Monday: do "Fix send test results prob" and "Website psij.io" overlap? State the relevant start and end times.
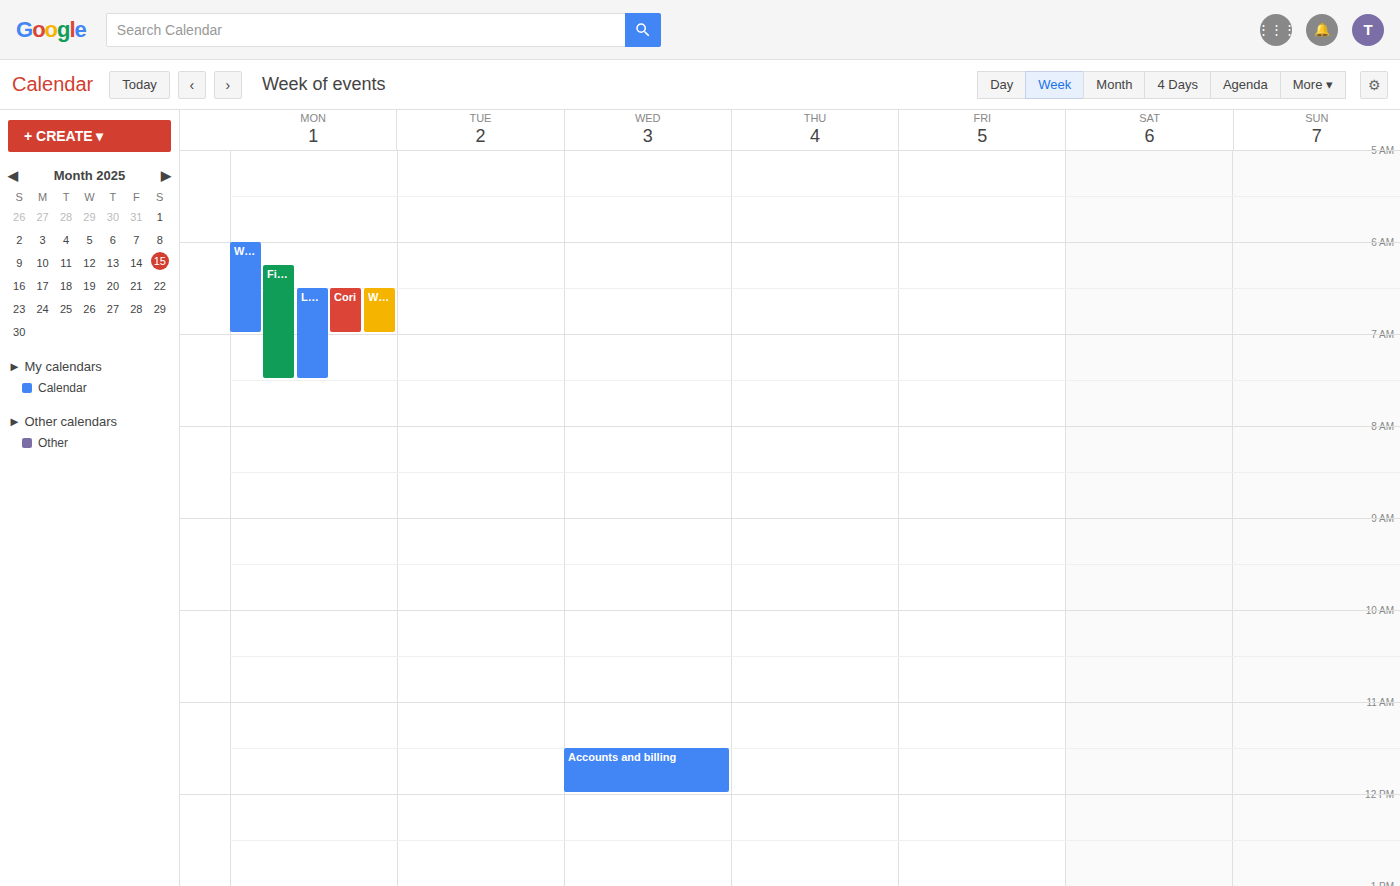
"Fix send test results prob" starts at 6:15 AM, before "Website psij.io" ends at 7:00 AM -- they overlap.